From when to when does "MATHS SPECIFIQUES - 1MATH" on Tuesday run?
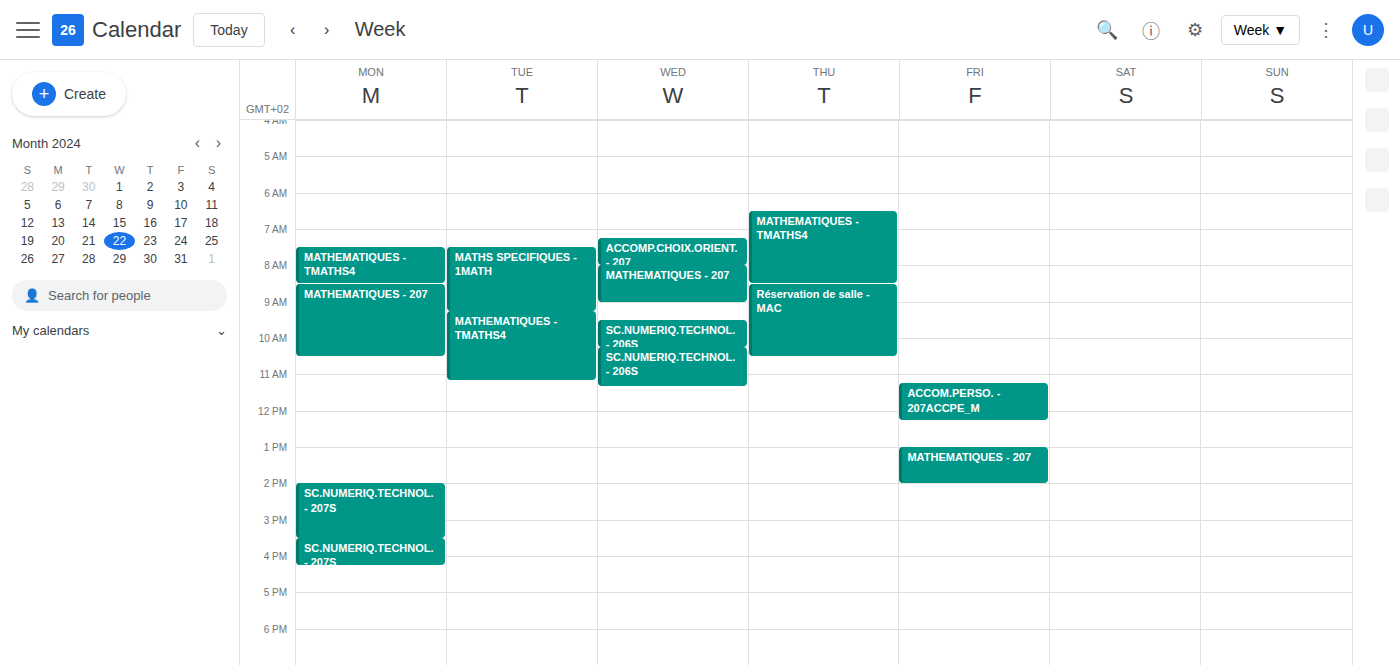
7:30 AM to 9:15 AM